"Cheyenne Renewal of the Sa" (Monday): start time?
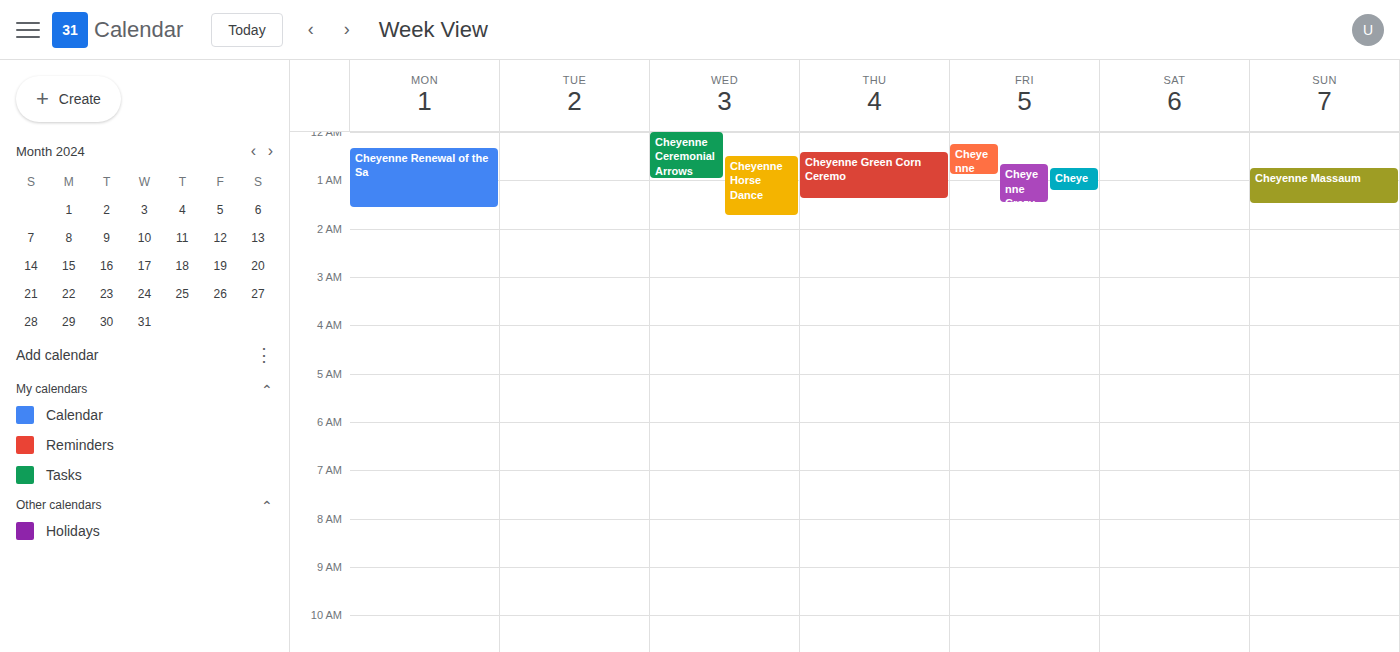
00:20